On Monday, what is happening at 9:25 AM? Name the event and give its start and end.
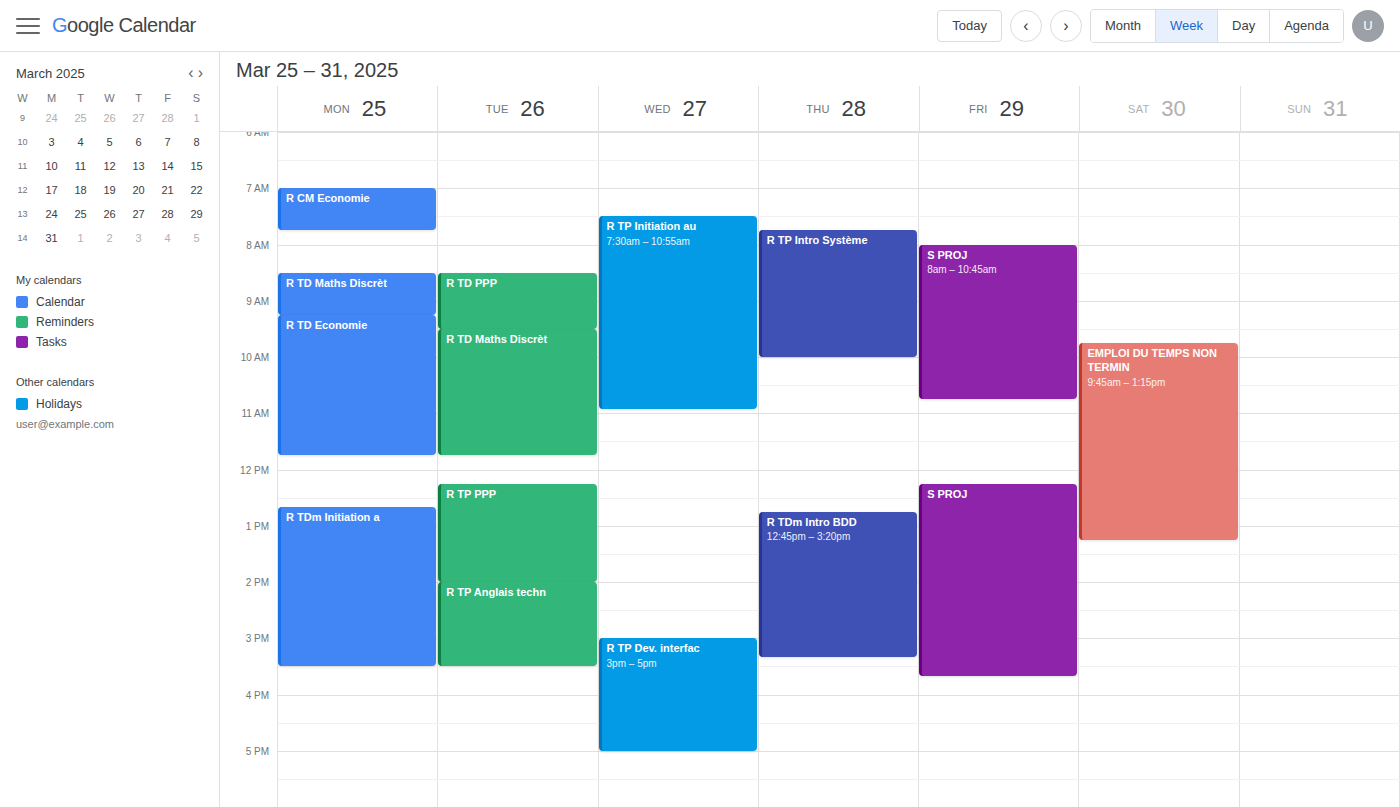
"R TD Economie", 9:15 AM to 11:45 AM